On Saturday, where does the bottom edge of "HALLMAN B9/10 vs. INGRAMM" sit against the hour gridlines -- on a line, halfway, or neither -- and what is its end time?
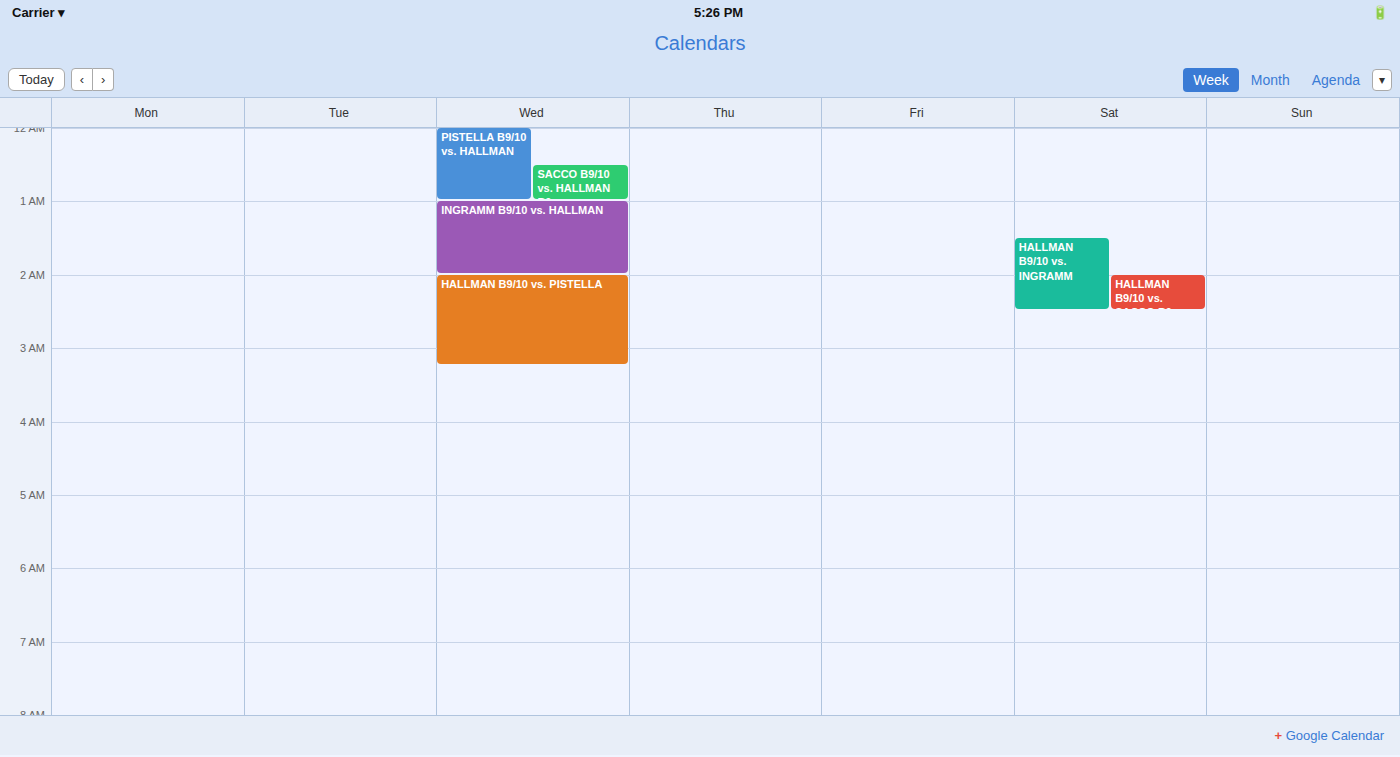
2:30 AM -- halfway between the 2 AM and 3 AM lines.